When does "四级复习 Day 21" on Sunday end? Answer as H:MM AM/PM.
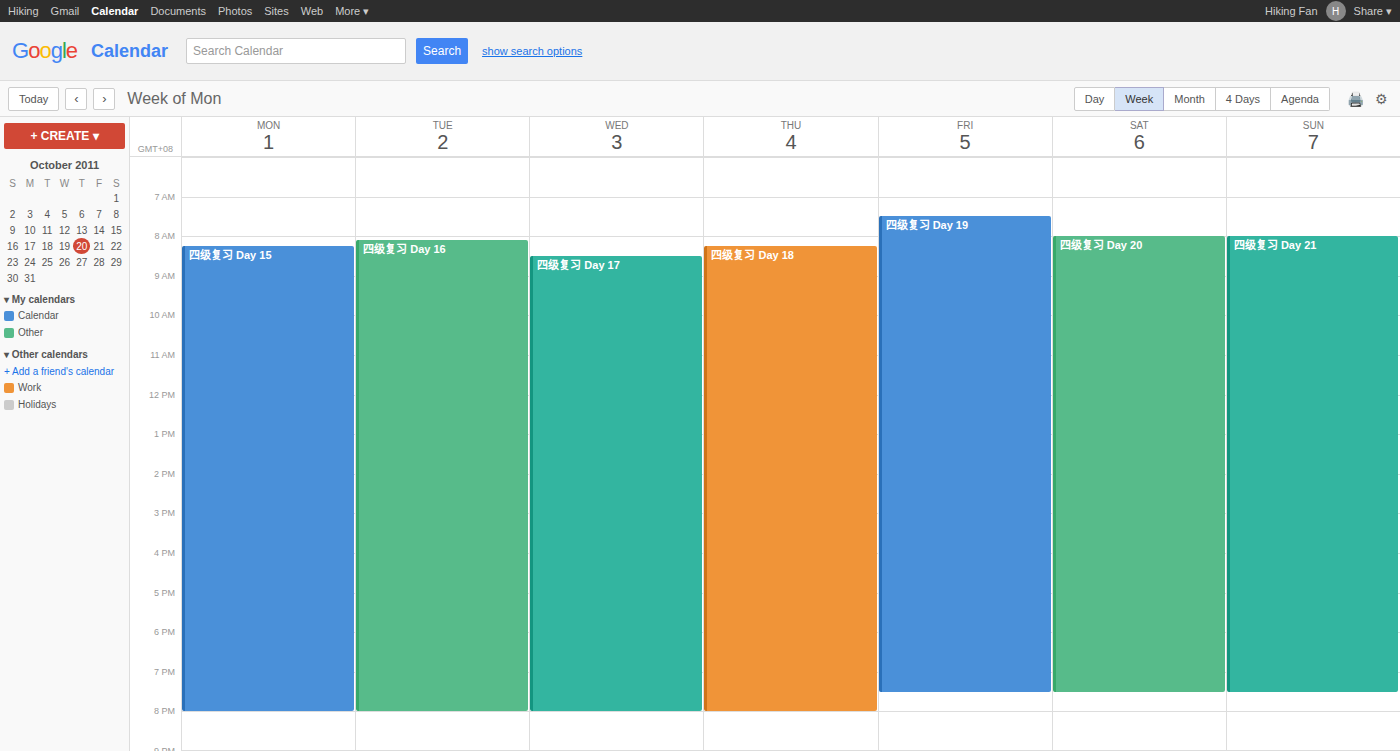
7:30 PM